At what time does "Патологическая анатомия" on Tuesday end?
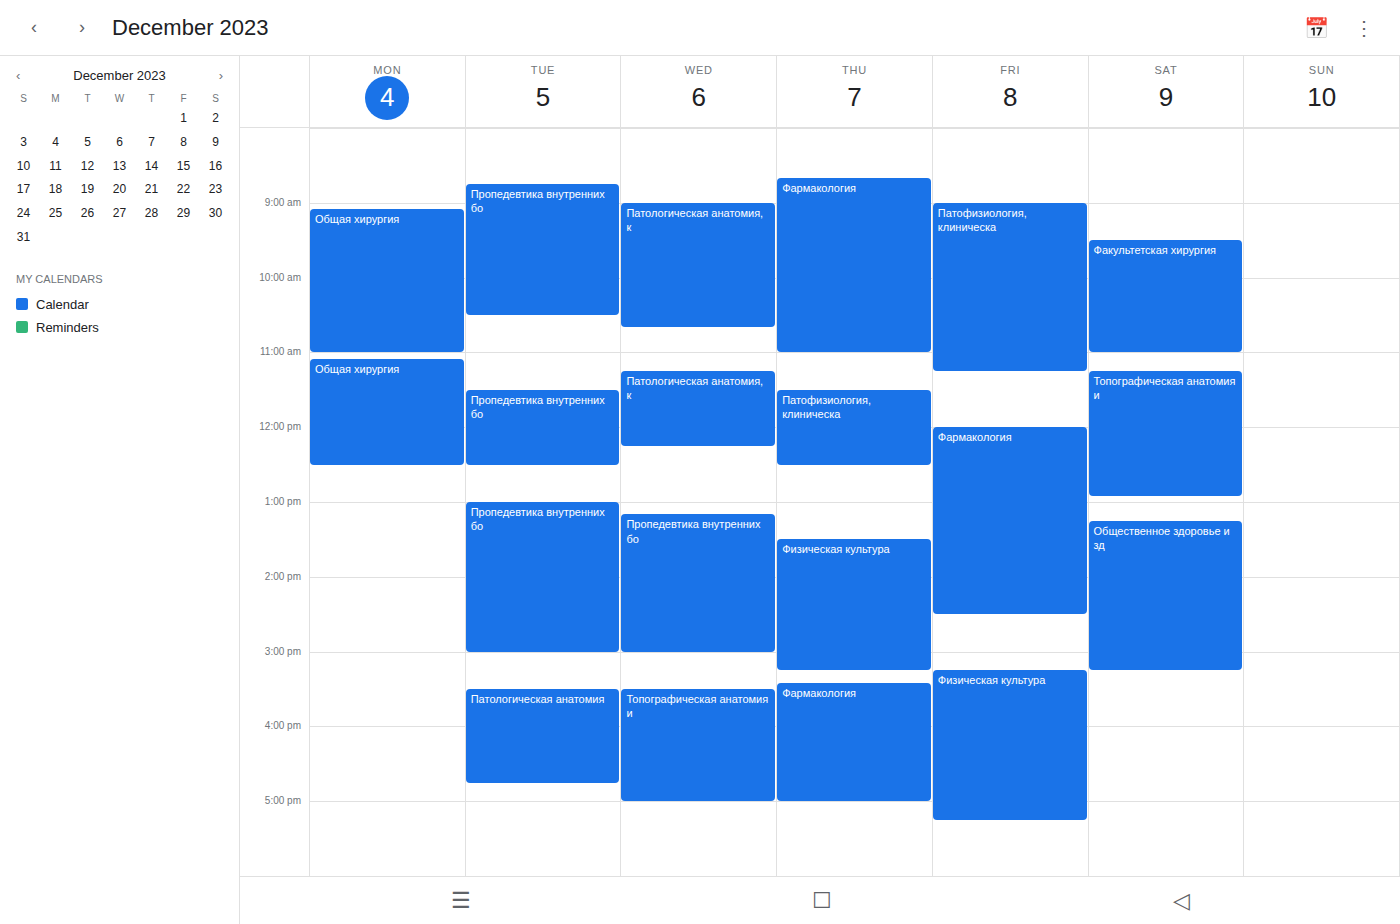
4:45 PM